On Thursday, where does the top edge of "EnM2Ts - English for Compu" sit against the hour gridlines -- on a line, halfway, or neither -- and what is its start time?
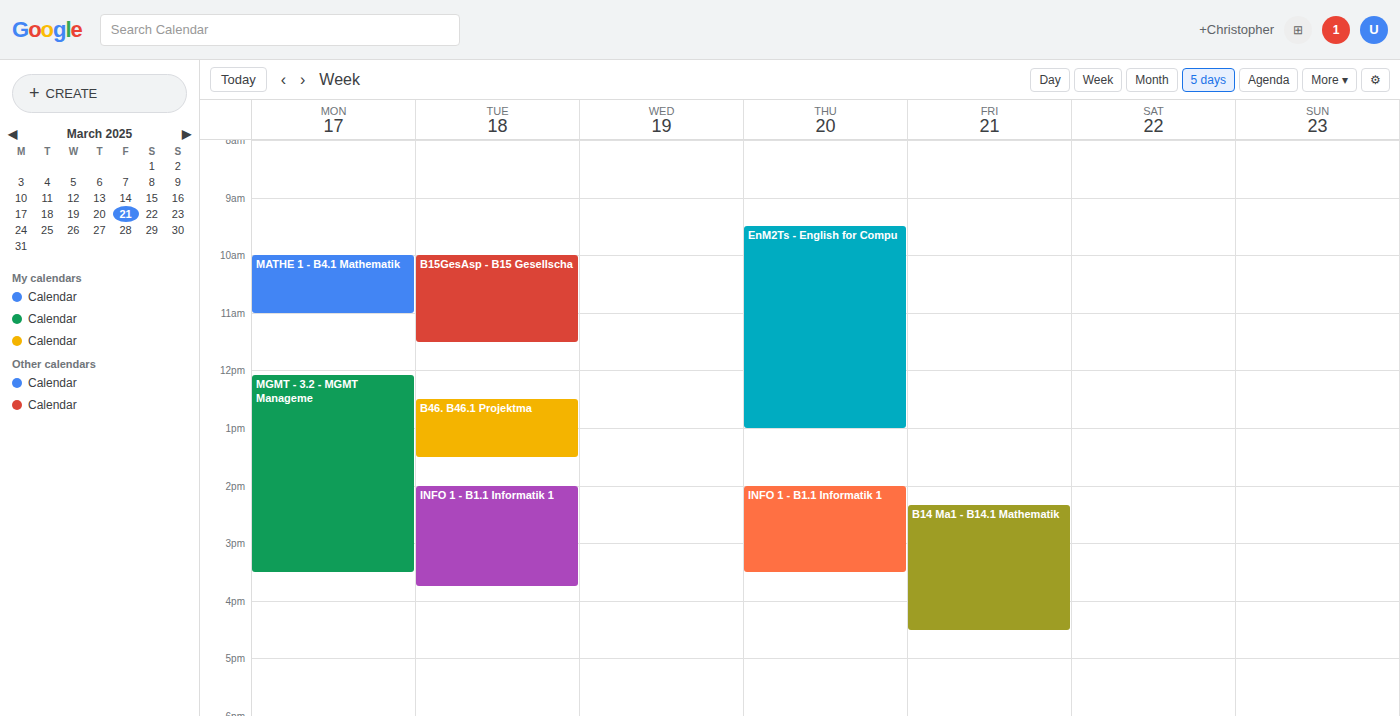
9:30 AM -- halfway between the 9 AM and 10 AM lines.